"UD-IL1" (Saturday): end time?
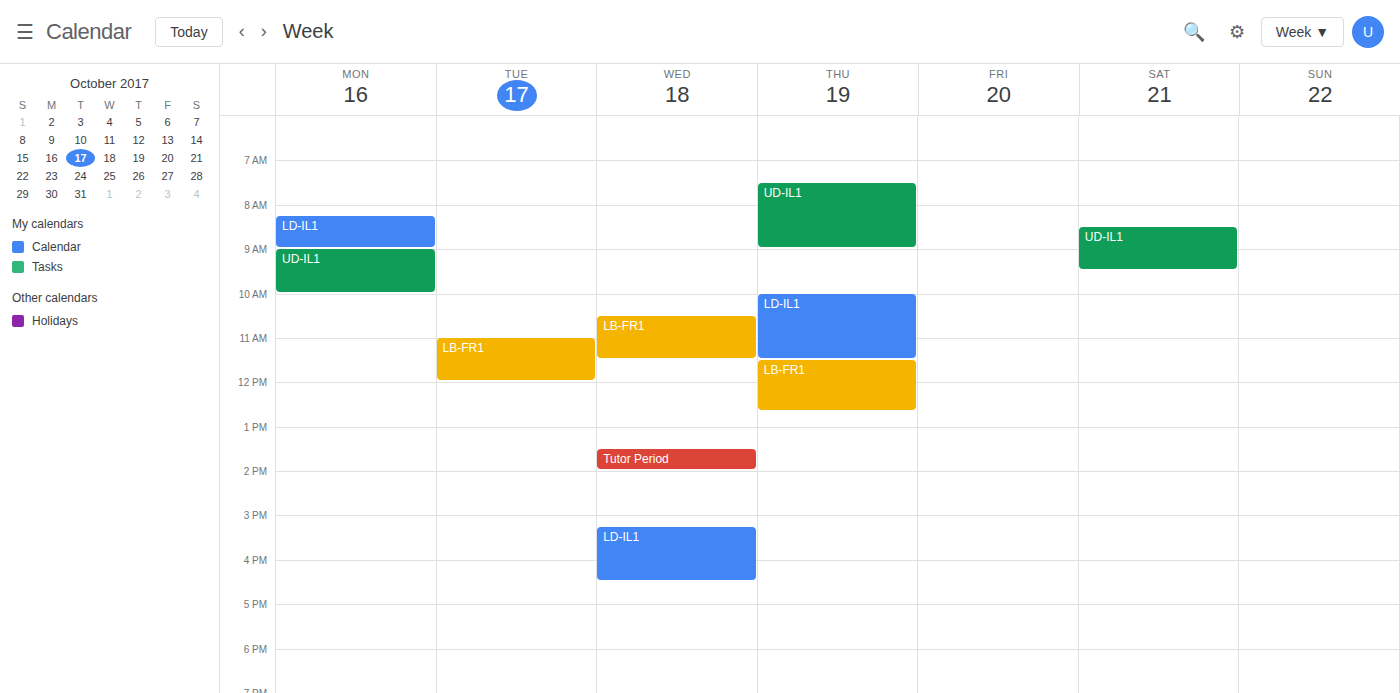
09:30